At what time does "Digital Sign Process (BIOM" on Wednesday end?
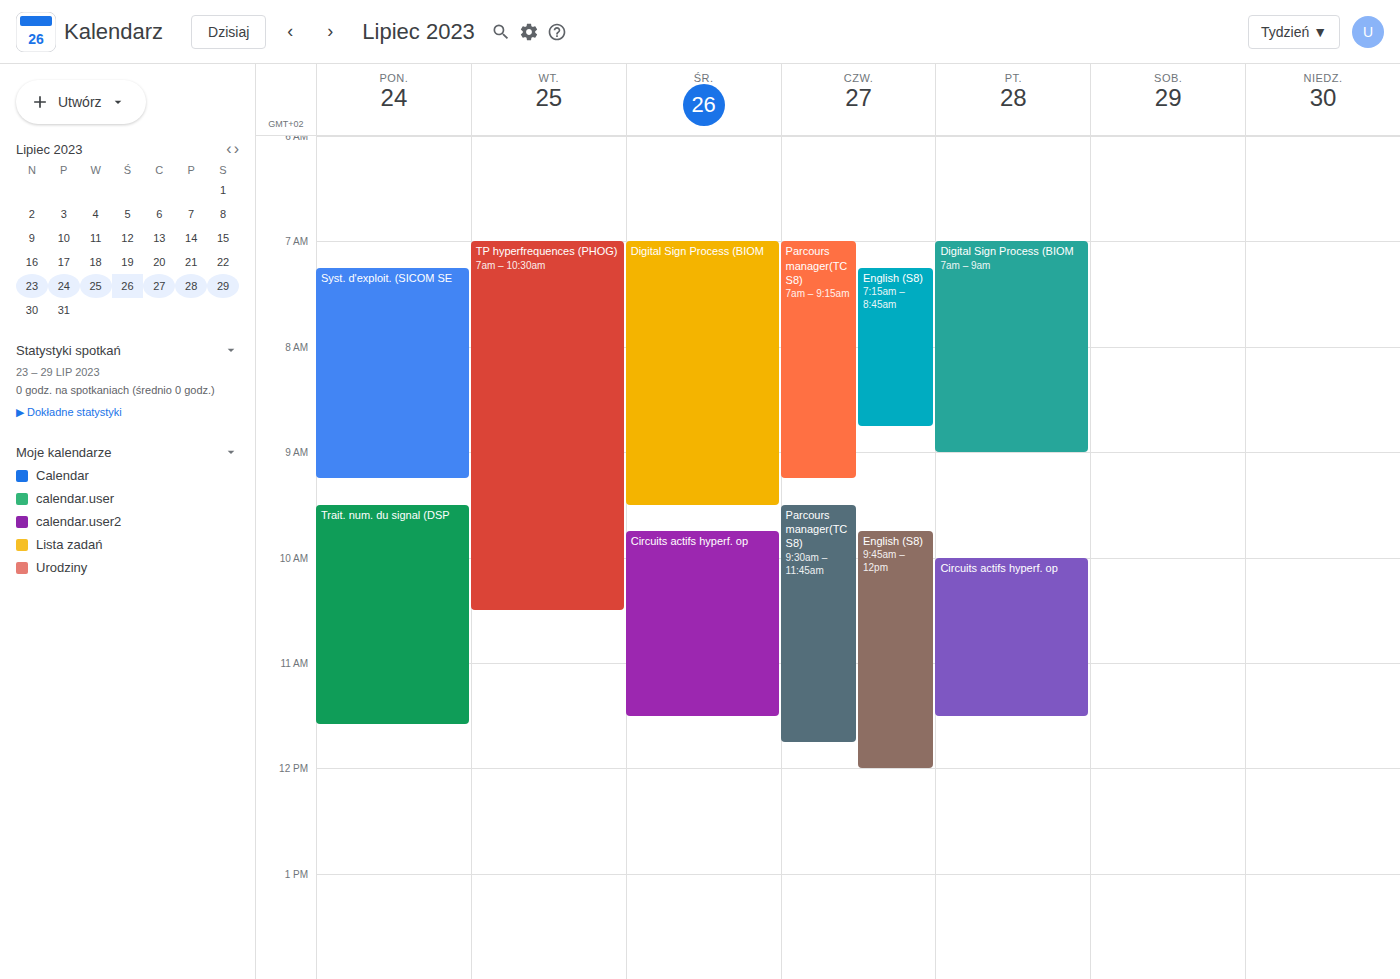
9:30 AM